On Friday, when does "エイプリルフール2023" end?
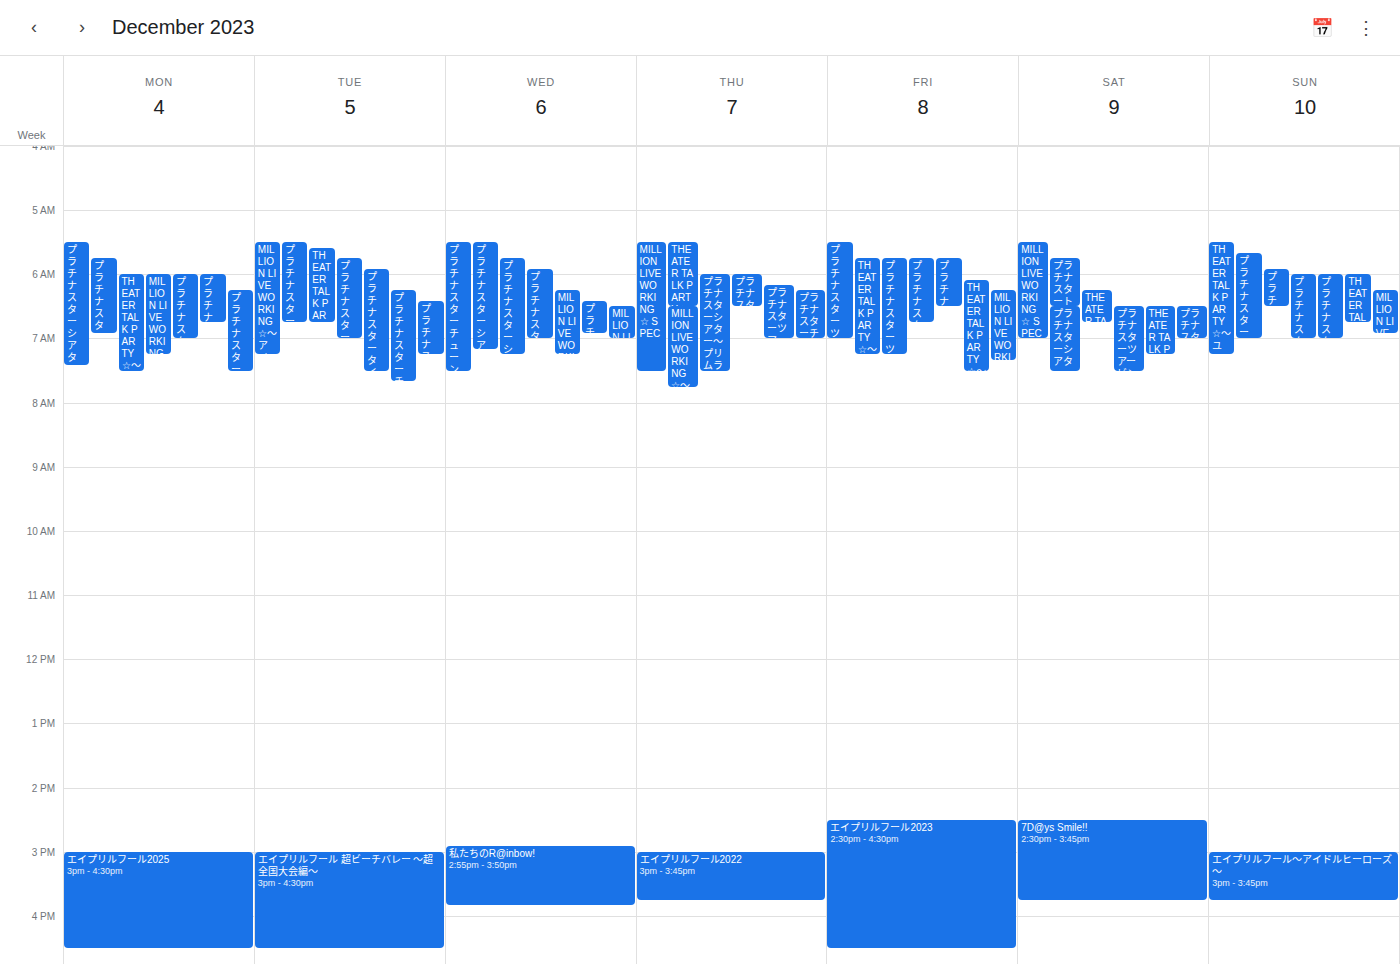
4:30 PM